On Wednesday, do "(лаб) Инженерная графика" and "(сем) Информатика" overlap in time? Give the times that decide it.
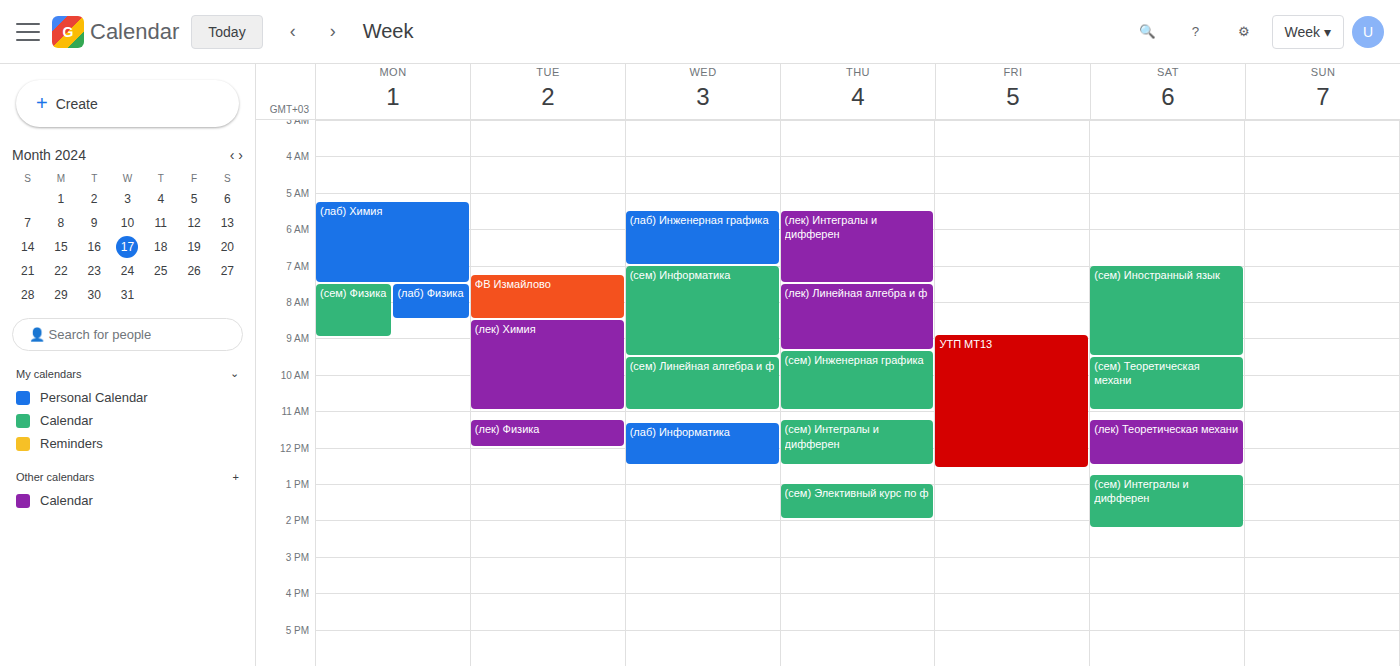
"(лаб) Инженерная графика" ends at 7:00 AM, exactly when "(сем) Информатика" starts -- they touch but do not overlap.